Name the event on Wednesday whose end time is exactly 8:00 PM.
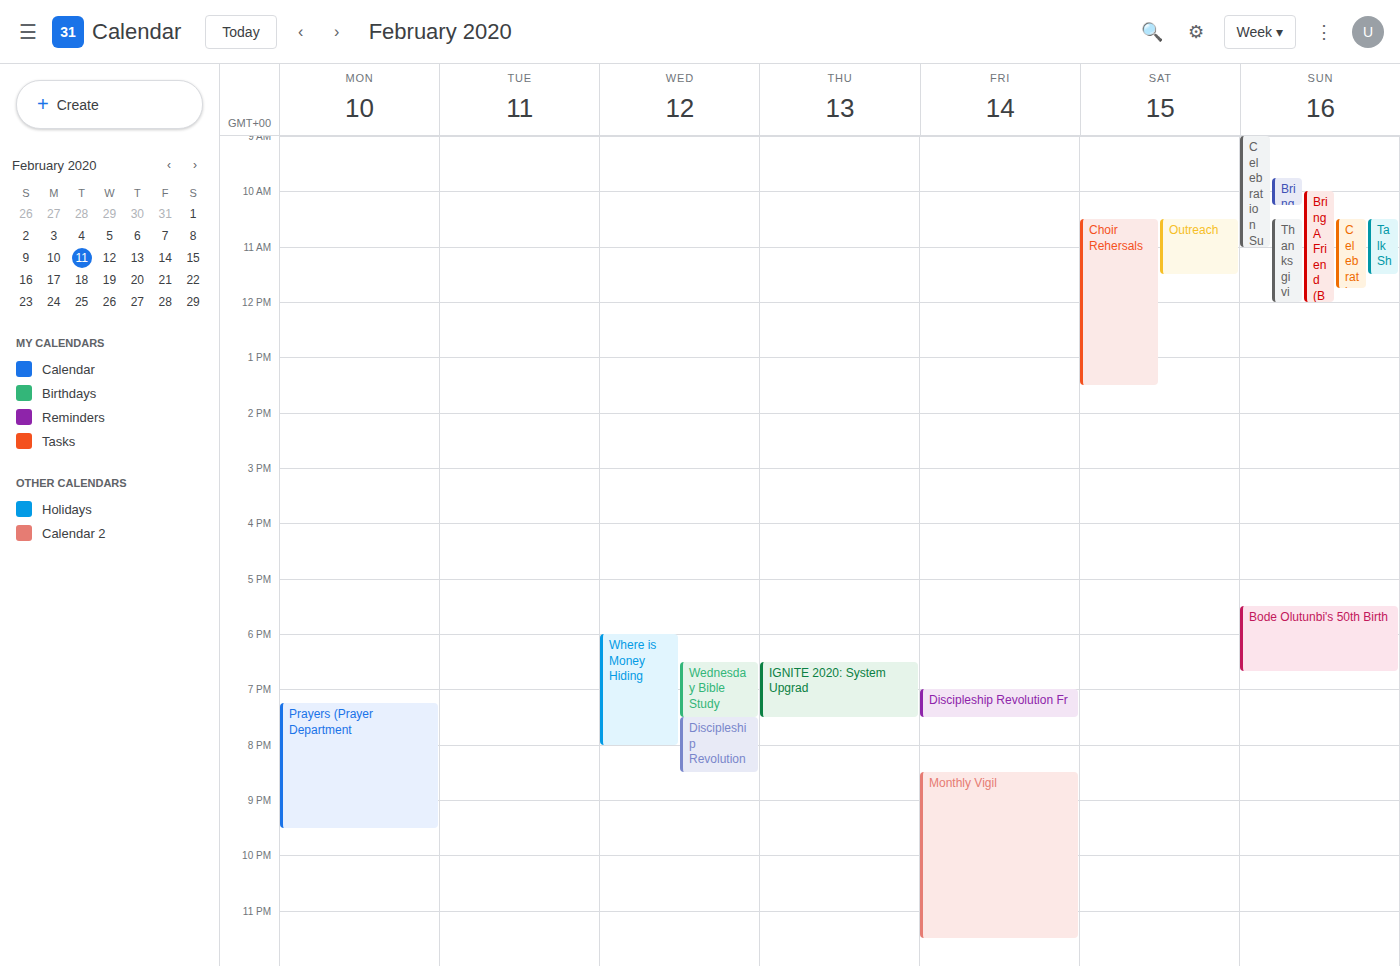
"Where is Money Hiding"